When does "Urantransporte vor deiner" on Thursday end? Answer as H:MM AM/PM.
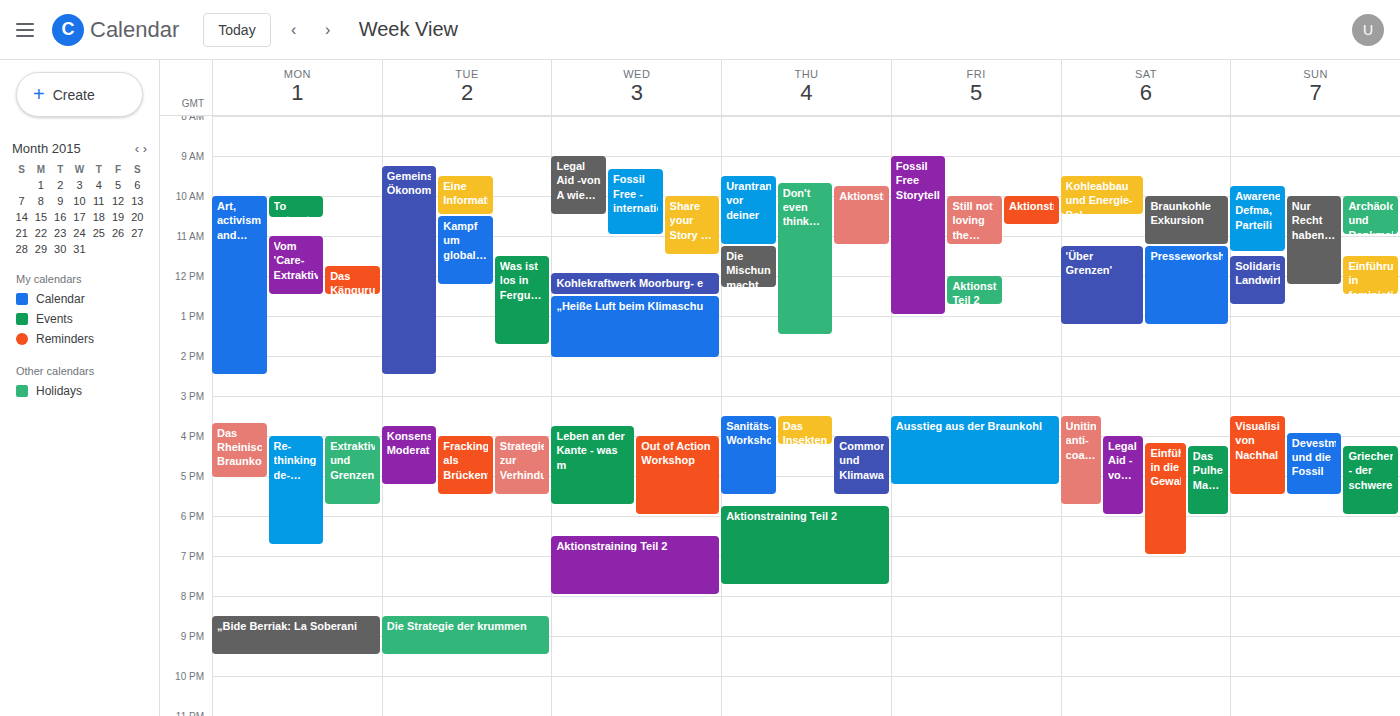
11:15 AM